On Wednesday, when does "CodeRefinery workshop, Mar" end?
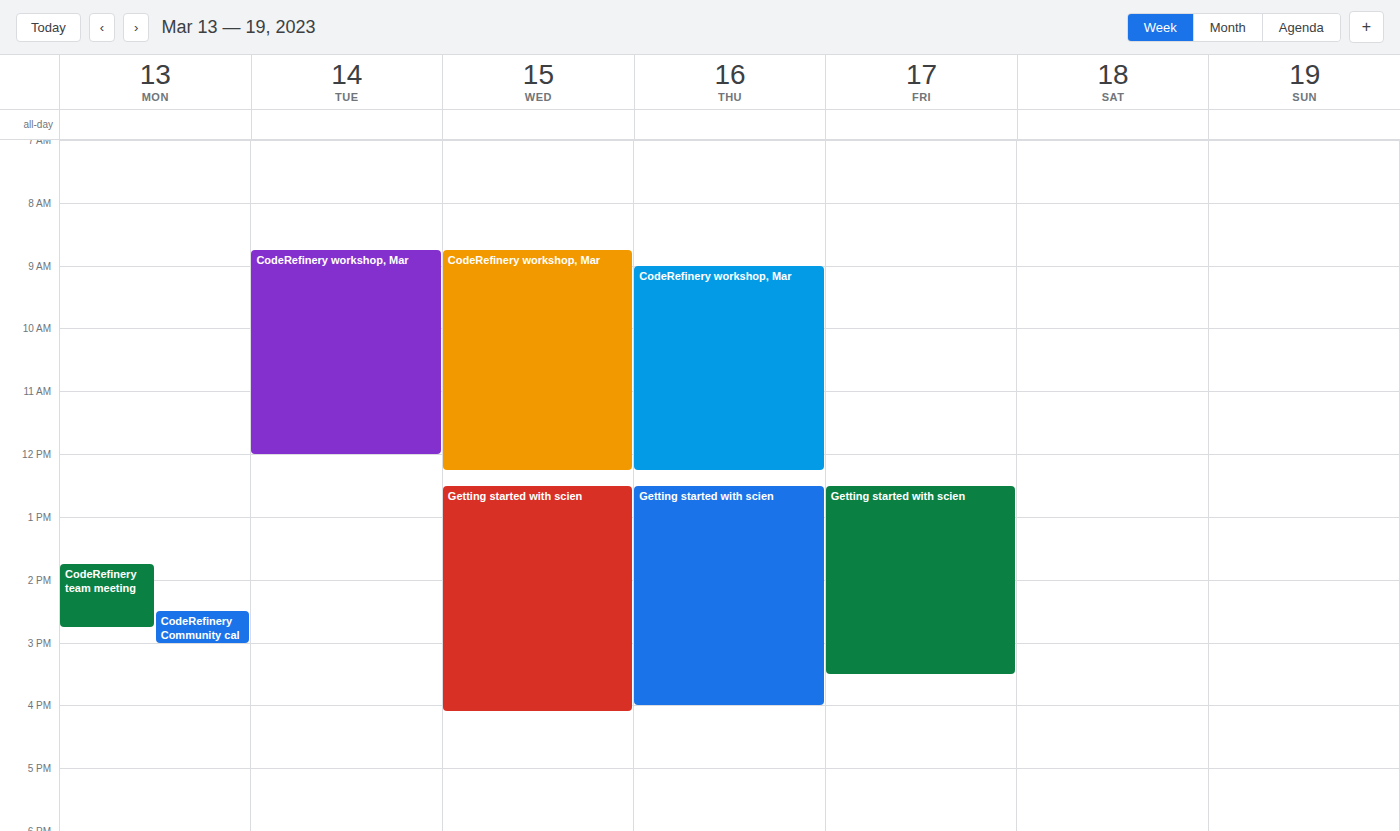
12:15 PM